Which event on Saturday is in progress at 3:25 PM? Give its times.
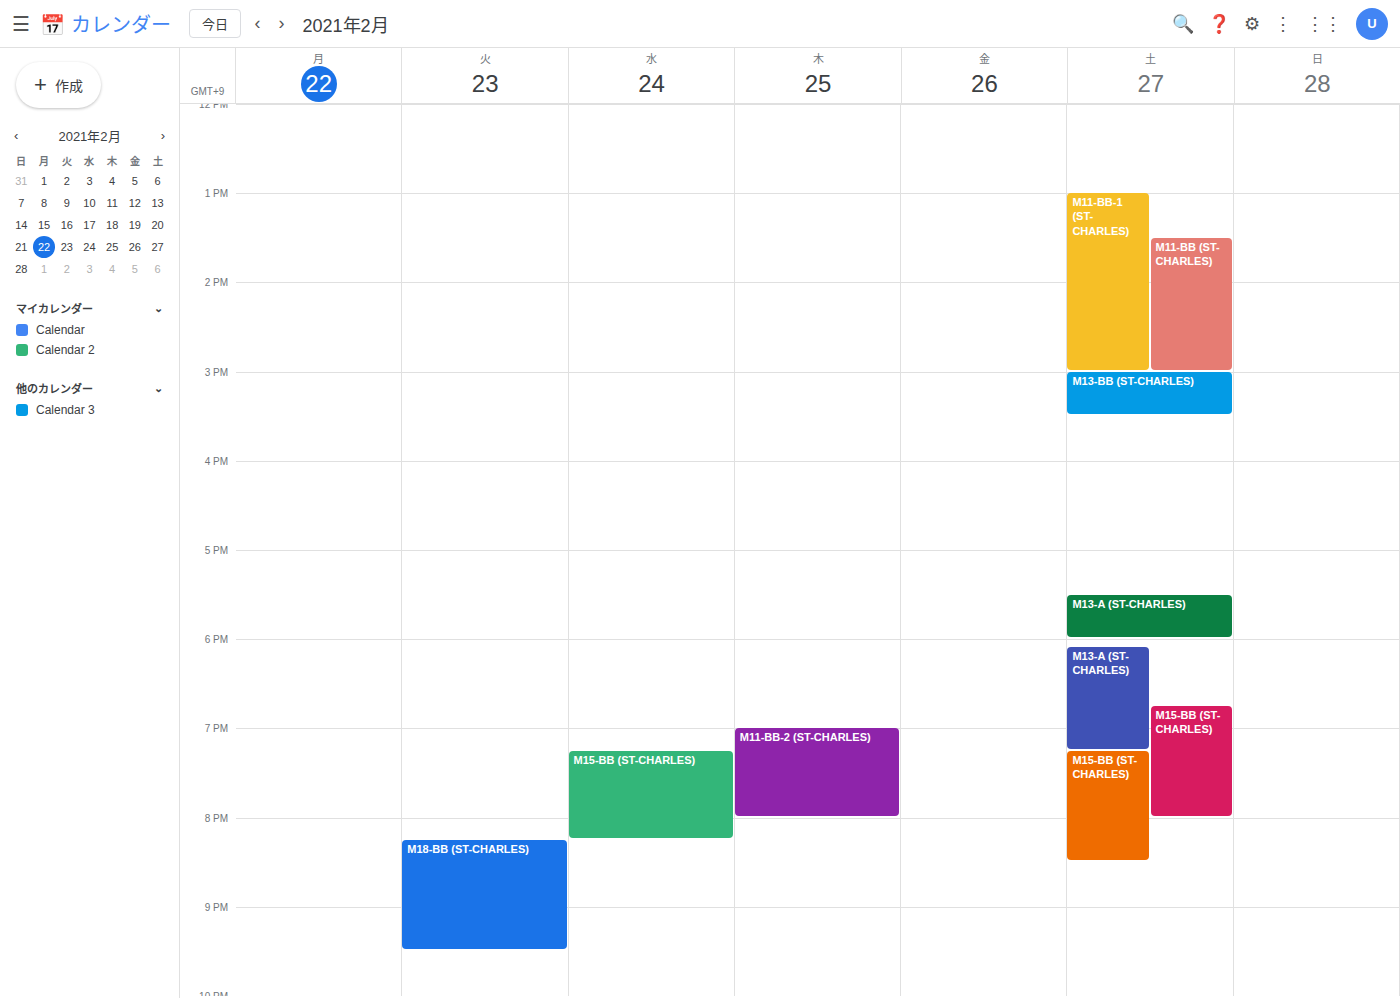
"M13-BB (ST-CHARLES)", 3:00 PM to 3:30 PM